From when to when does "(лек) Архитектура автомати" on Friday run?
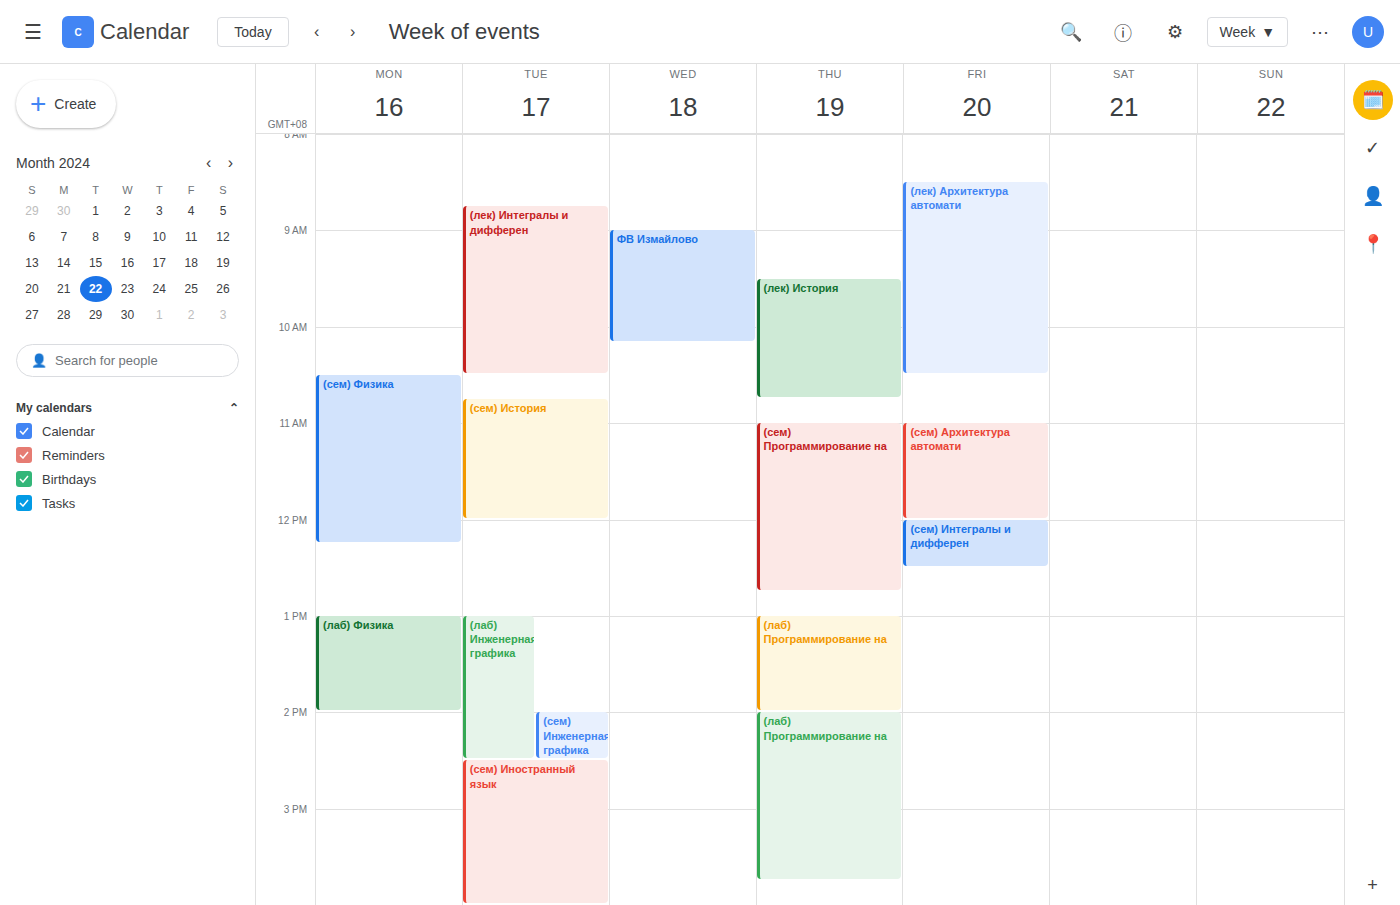
8:30 AM to 10:30 AM